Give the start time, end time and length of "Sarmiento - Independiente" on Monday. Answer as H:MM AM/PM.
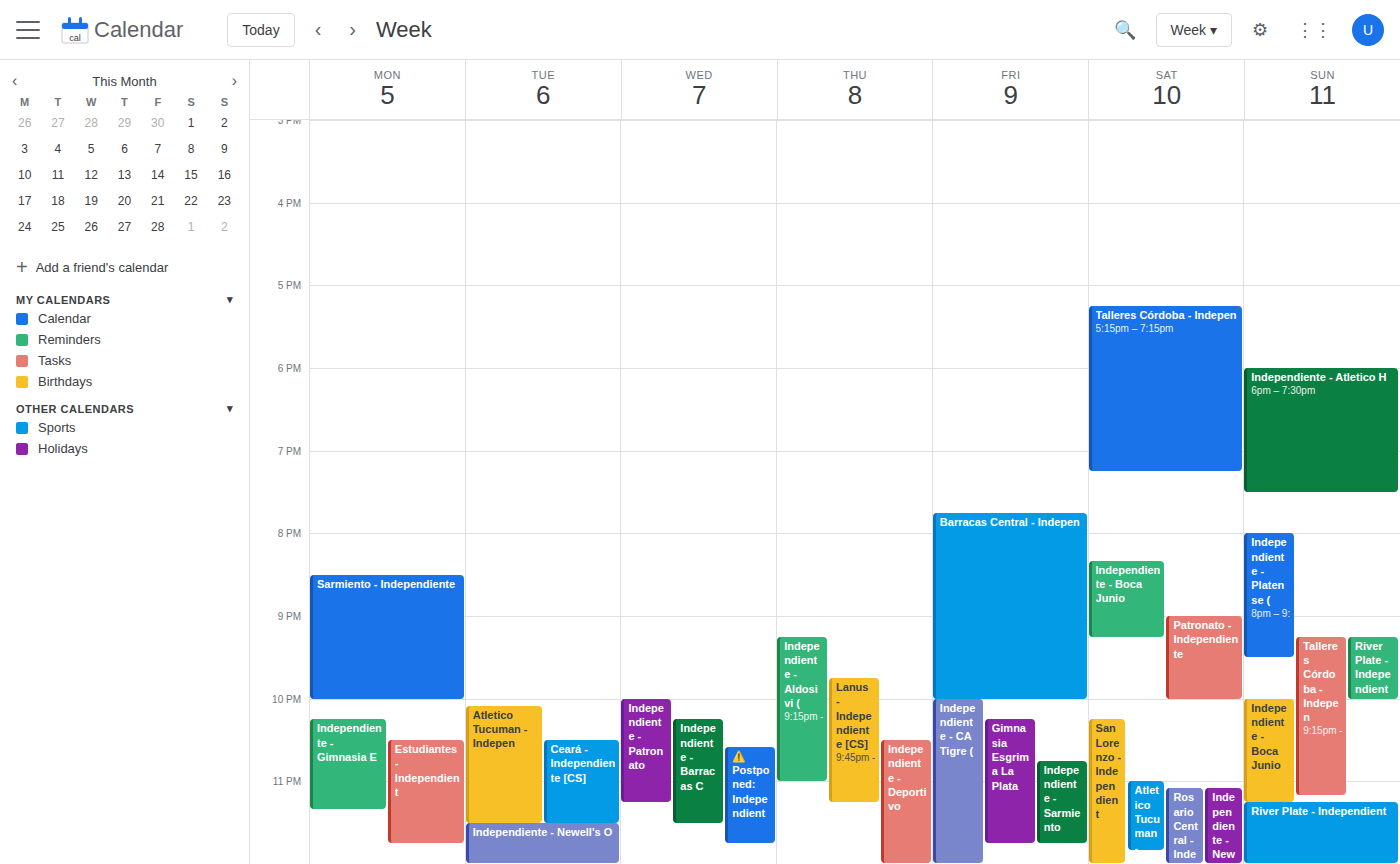
8:30 PM to 10:00 PM, 1 hour 30 minutes